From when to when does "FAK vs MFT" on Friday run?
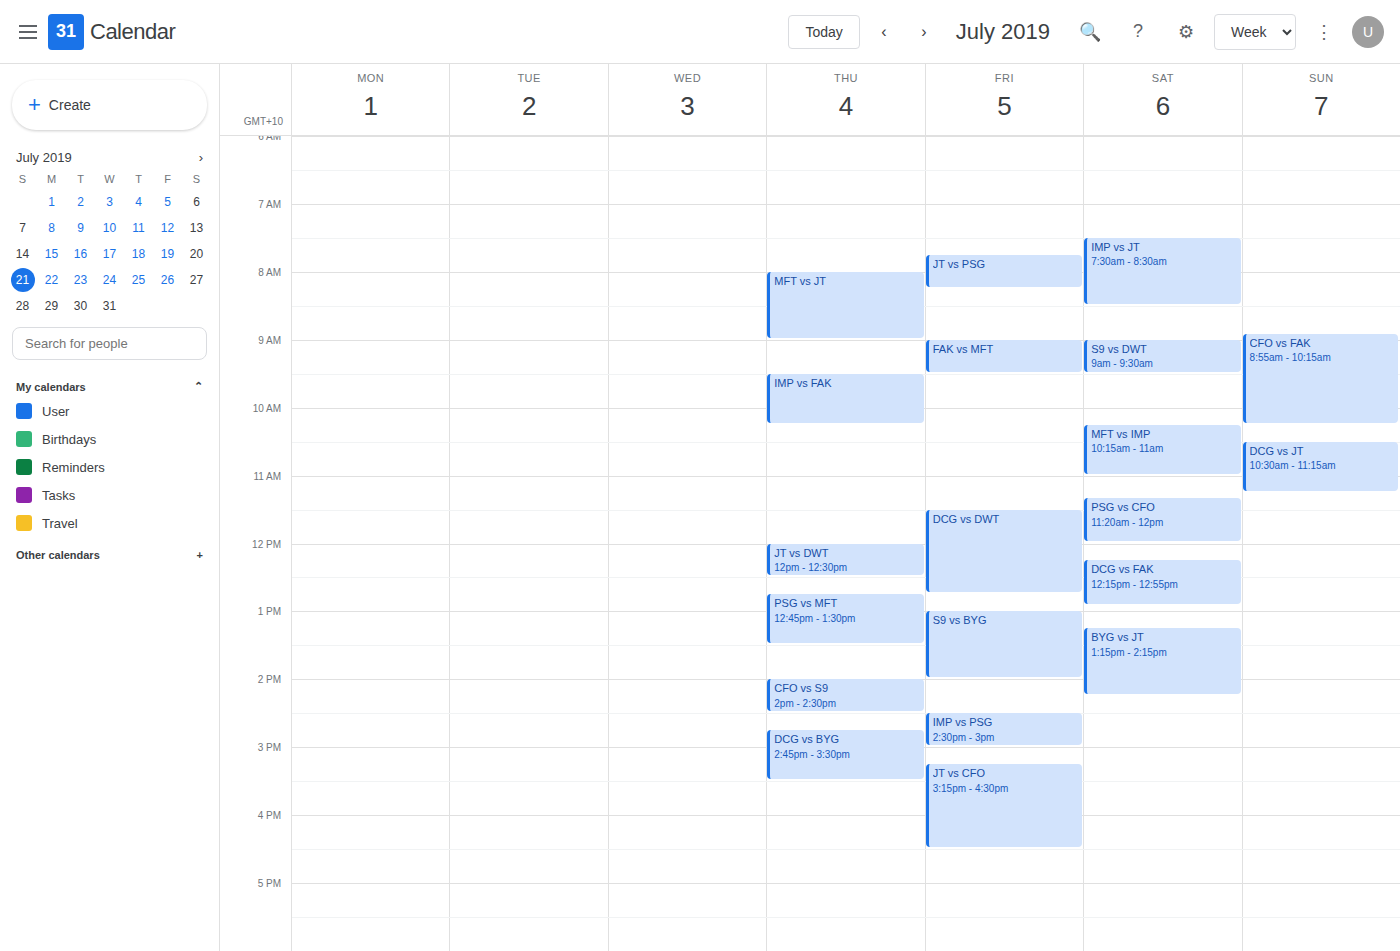
9:00 AM to 9:30 AM